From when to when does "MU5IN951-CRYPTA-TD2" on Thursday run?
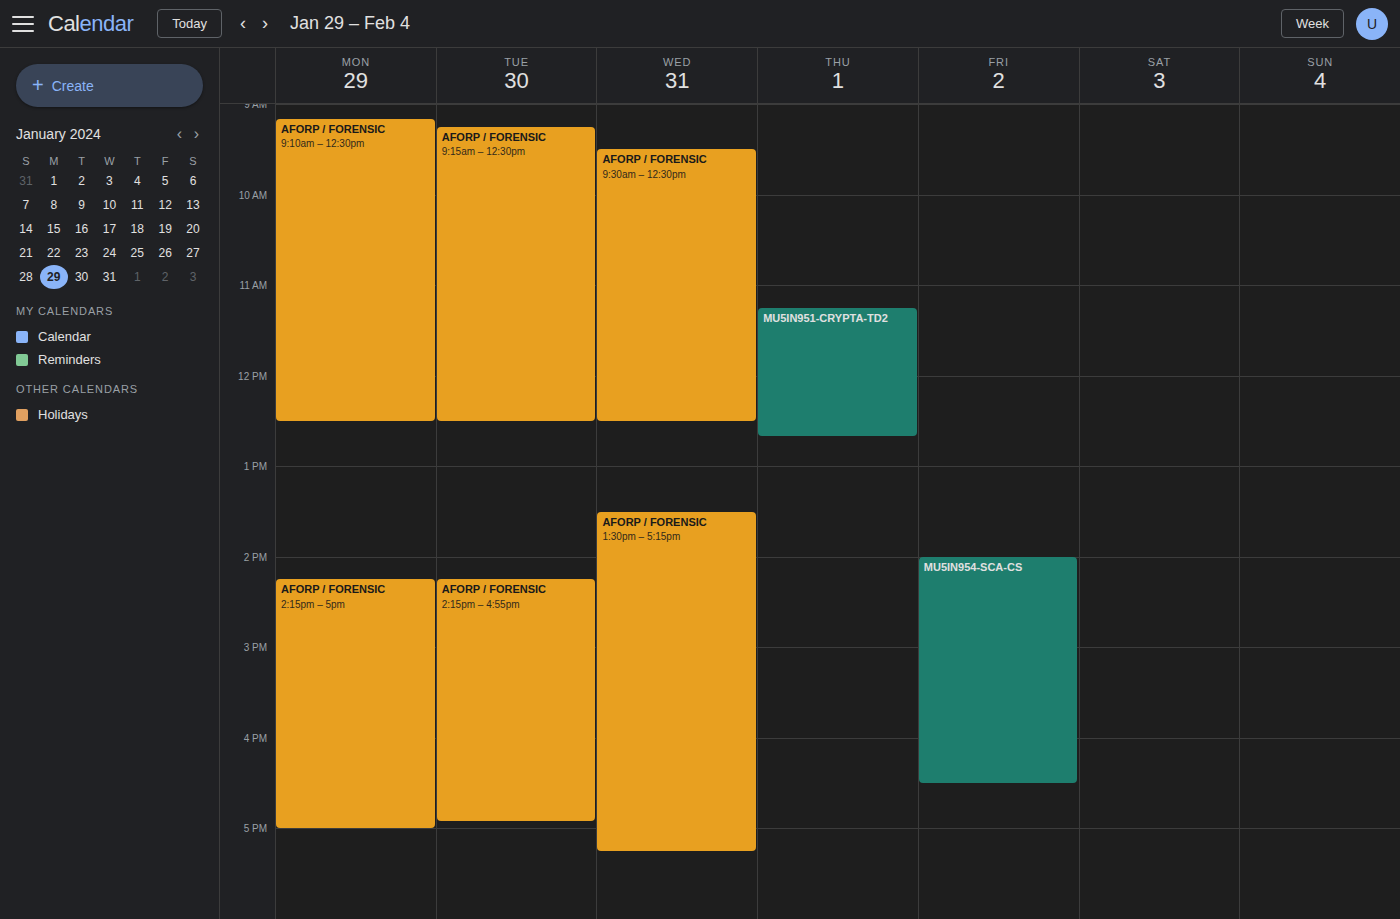
11:15 AM to 12:40 PM